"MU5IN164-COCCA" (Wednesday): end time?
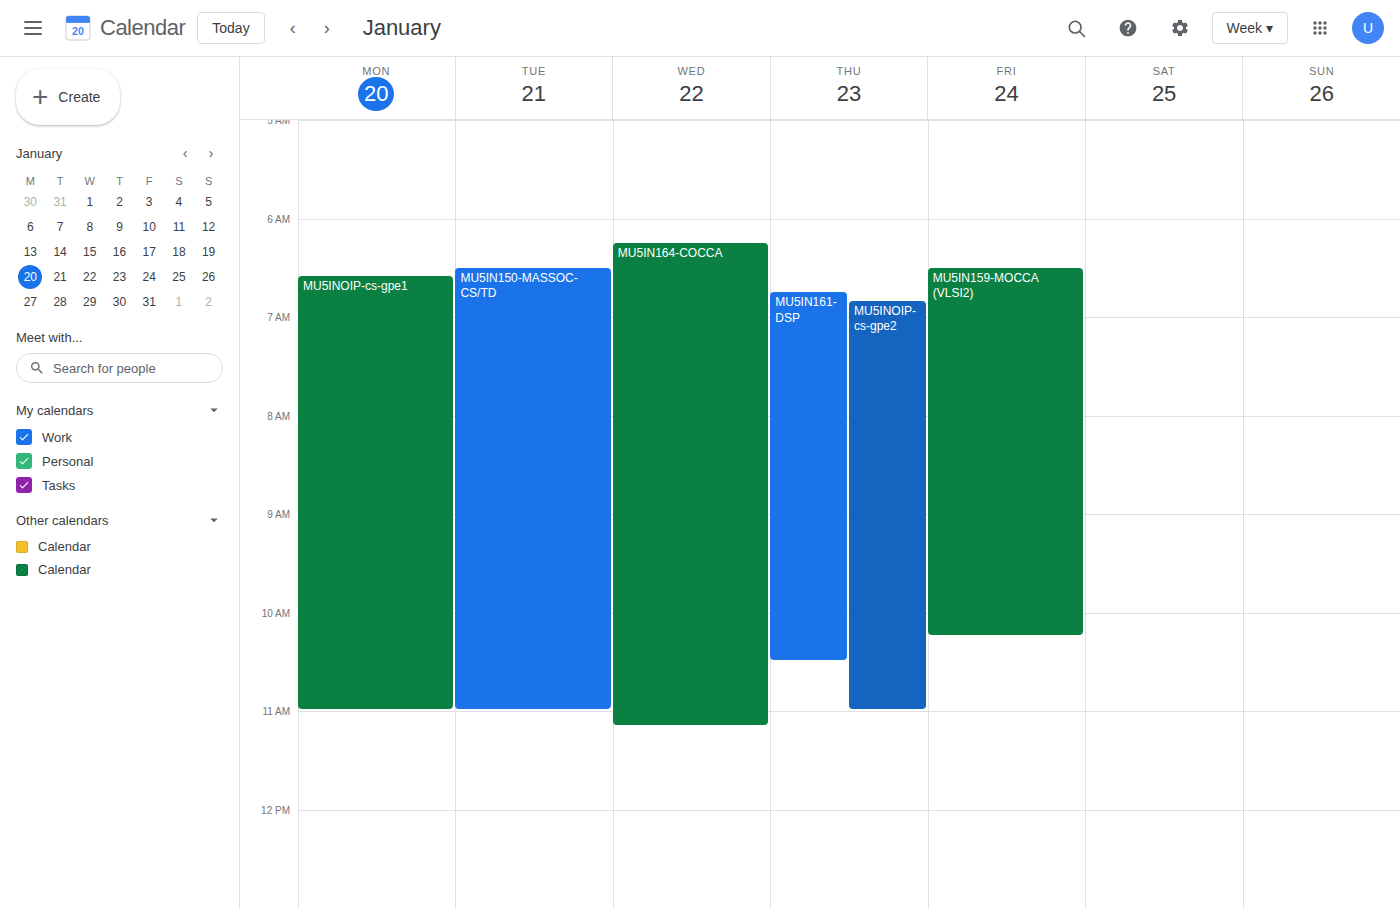
11:10 AM